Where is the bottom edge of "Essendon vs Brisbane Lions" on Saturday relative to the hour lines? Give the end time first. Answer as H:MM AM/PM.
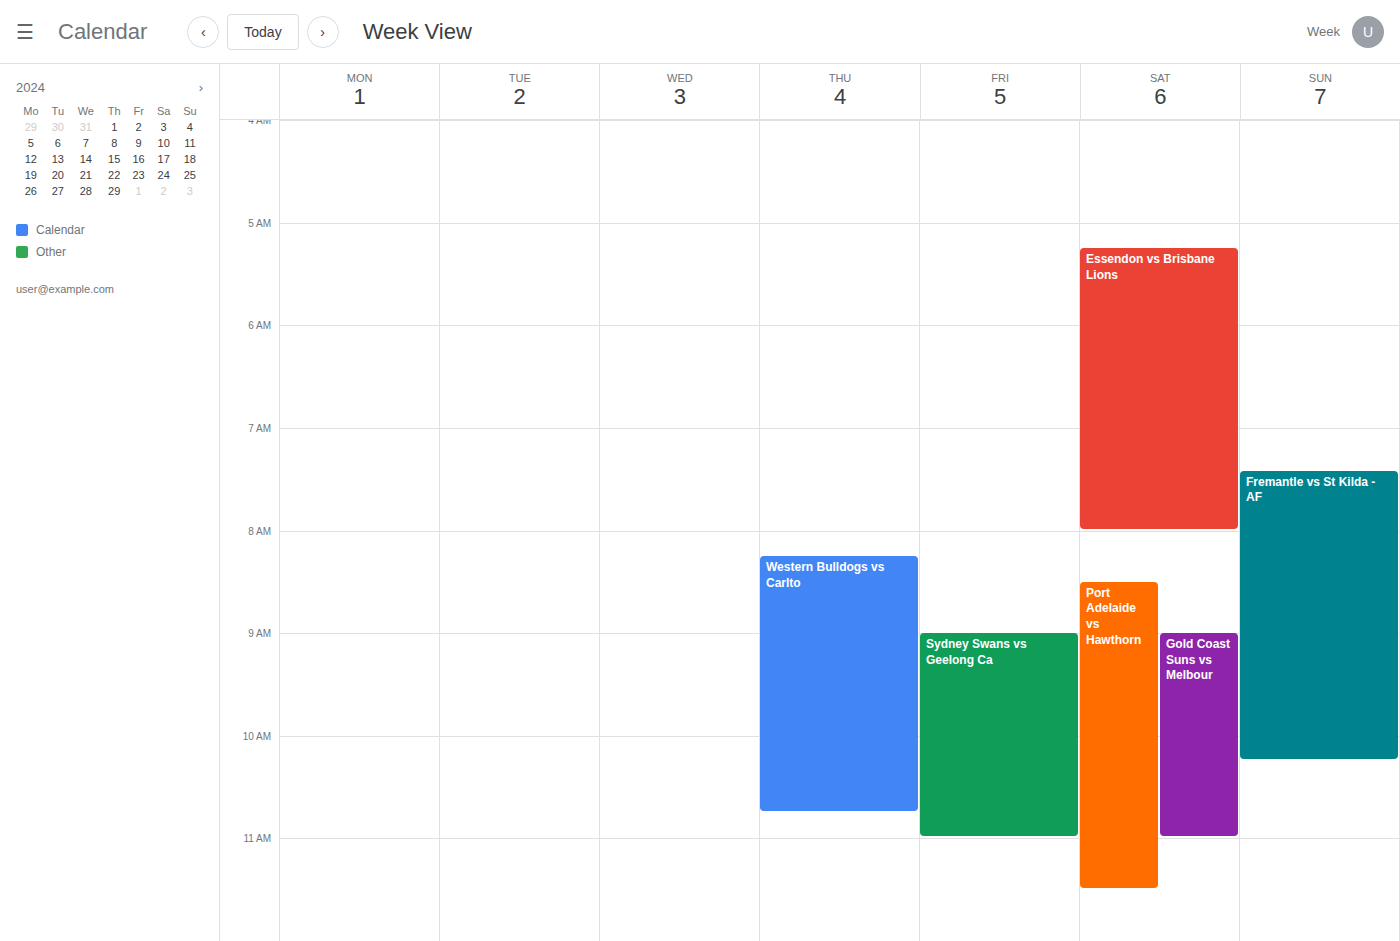
8:00 AM -- exactly on the 8 AM line.